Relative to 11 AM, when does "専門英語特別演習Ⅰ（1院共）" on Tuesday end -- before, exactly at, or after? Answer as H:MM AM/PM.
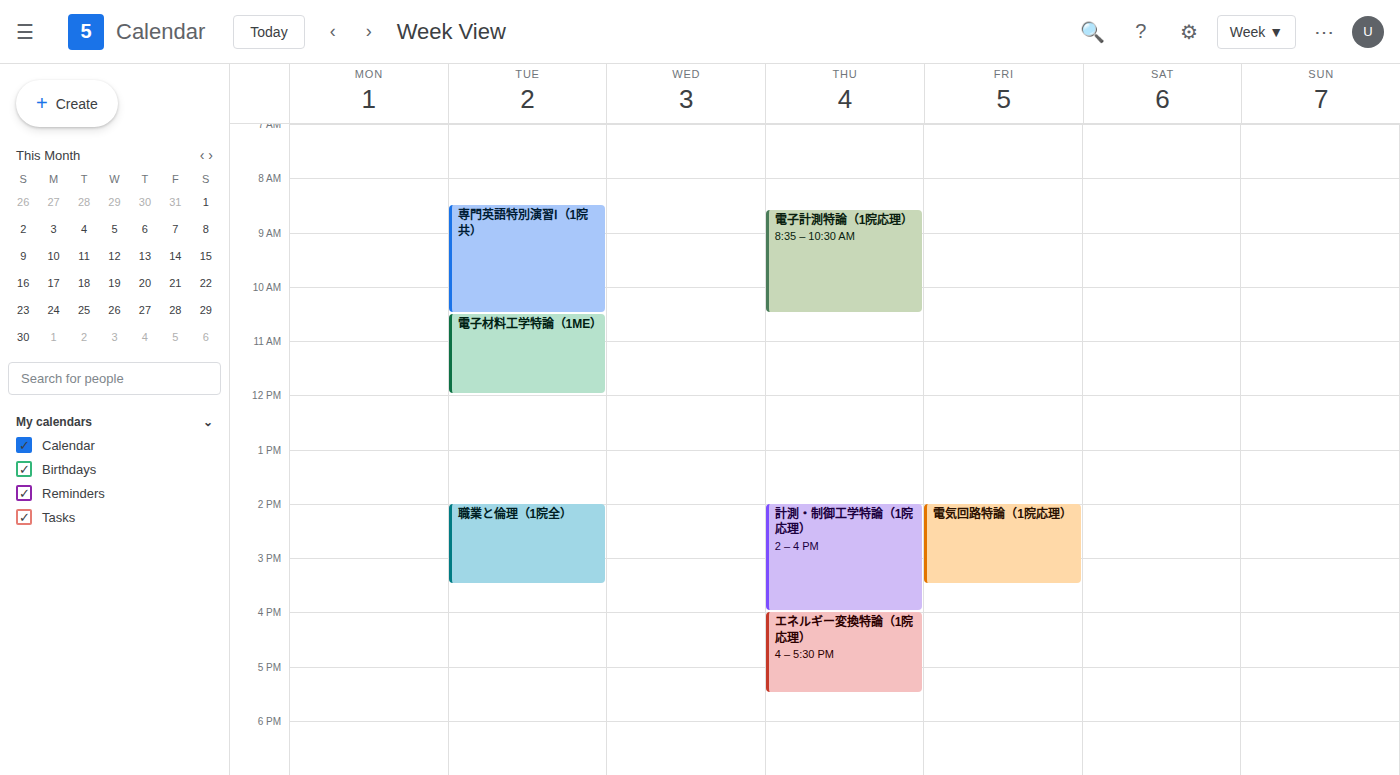
10:30 AM -- before 11 AM, 30 minutes above the 11 AM line.